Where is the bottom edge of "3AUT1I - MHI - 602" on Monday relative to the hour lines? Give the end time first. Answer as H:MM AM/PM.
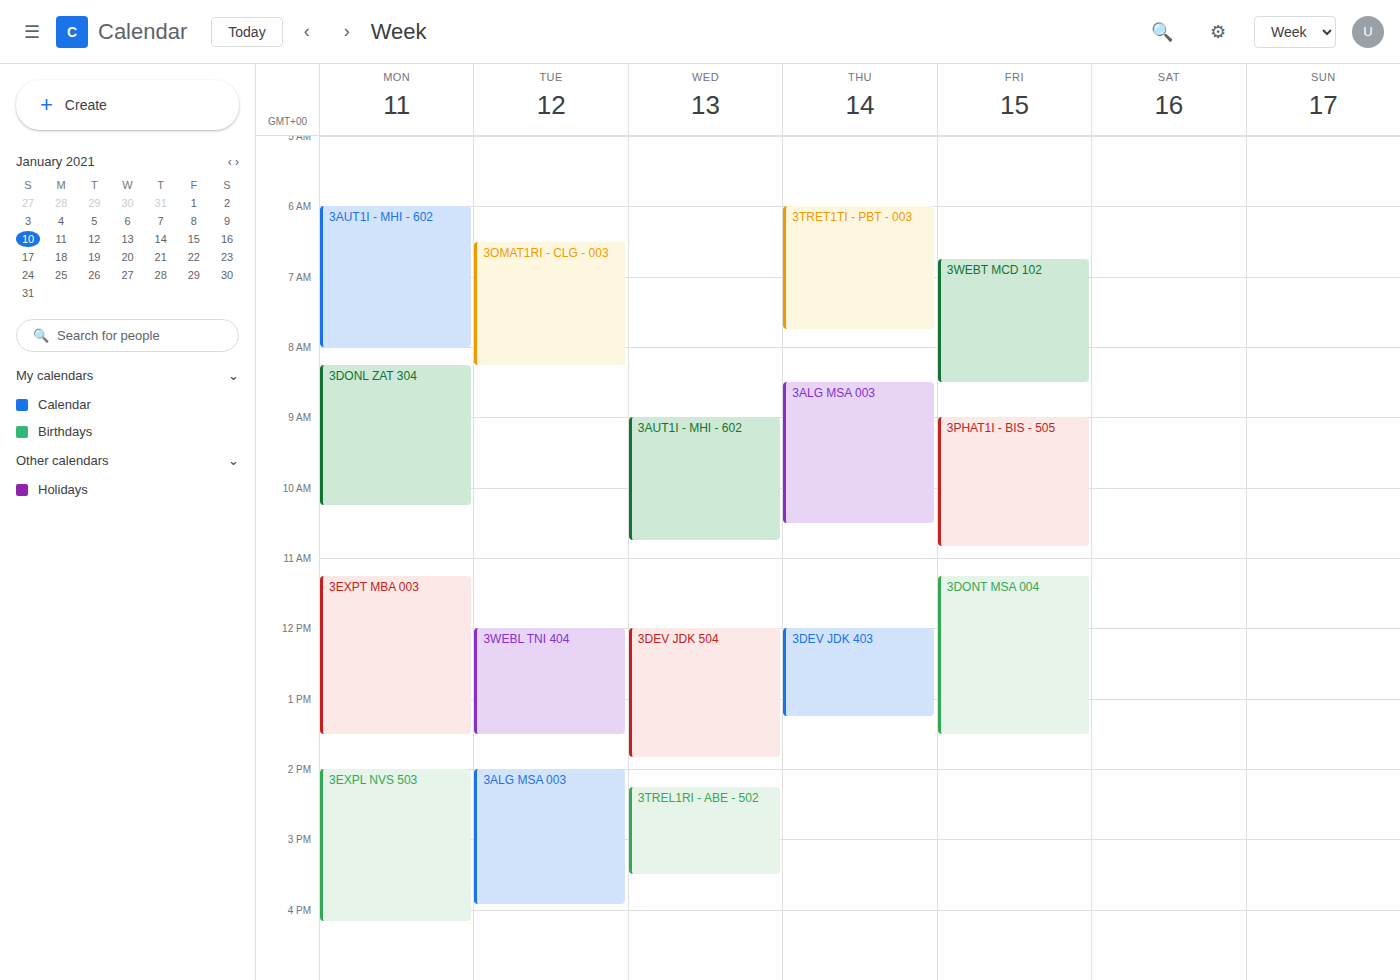
8:00 AM -- exactly on the 8 AM line.